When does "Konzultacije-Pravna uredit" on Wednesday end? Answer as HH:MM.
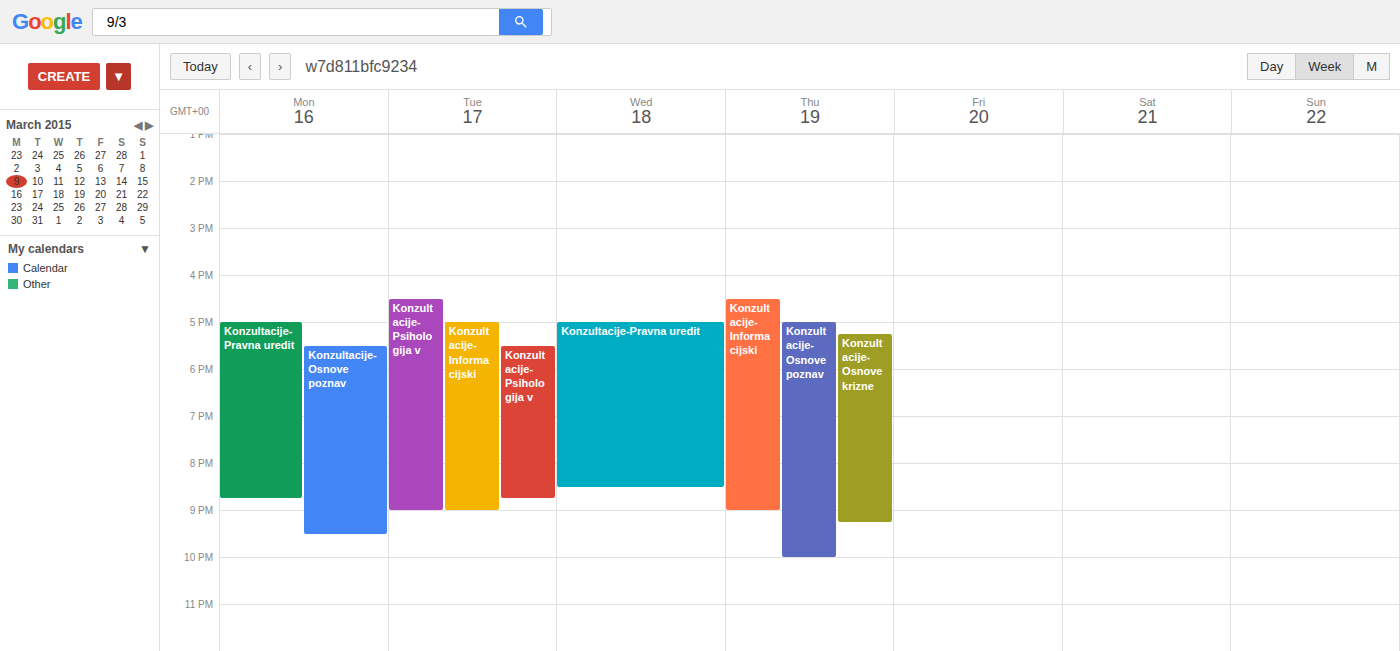
20:30